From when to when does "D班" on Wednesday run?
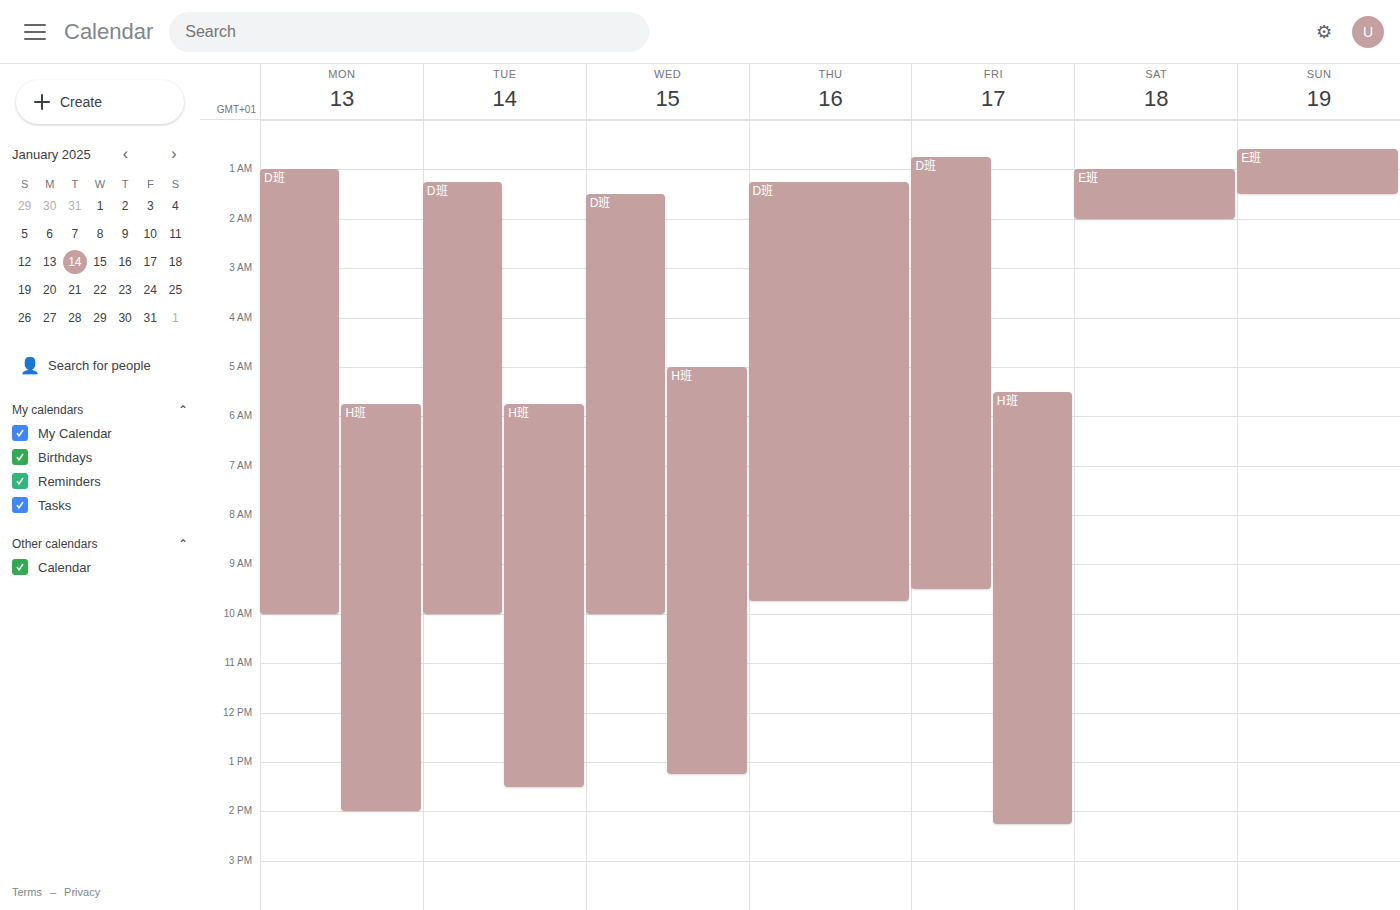
1:30 AM to 10:00 AM